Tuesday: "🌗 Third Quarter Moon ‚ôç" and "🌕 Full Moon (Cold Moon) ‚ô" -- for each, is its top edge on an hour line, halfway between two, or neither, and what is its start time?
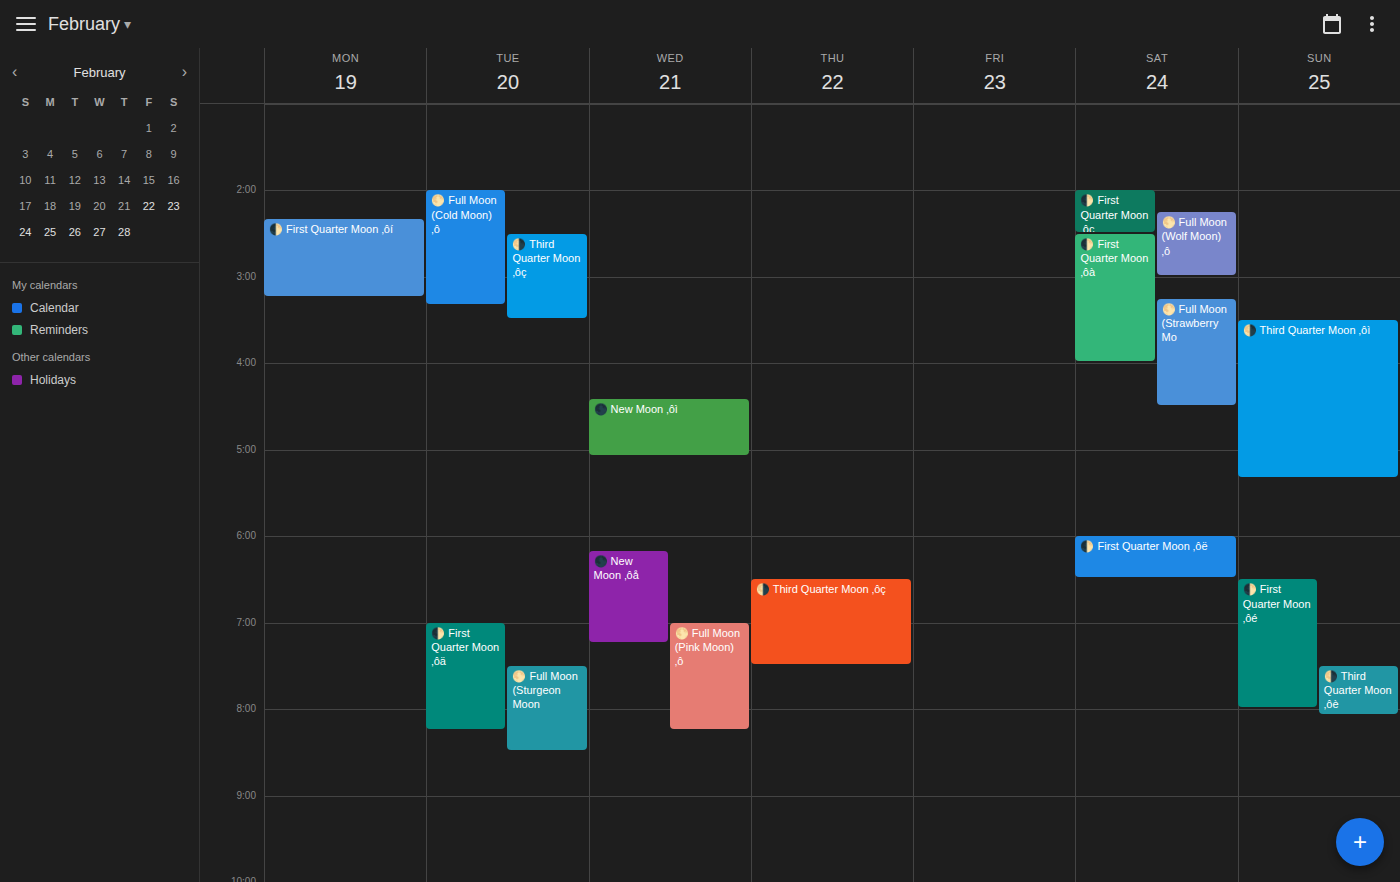
"🌗 Third Quarter Moon ‚ôç": 2:30 PM, halfway between the 2 PM and 3 PM lines. "🌕 Full Moon (Cold Moon) ‚ô": 2:00 PM, exactly on the 2 PM line.